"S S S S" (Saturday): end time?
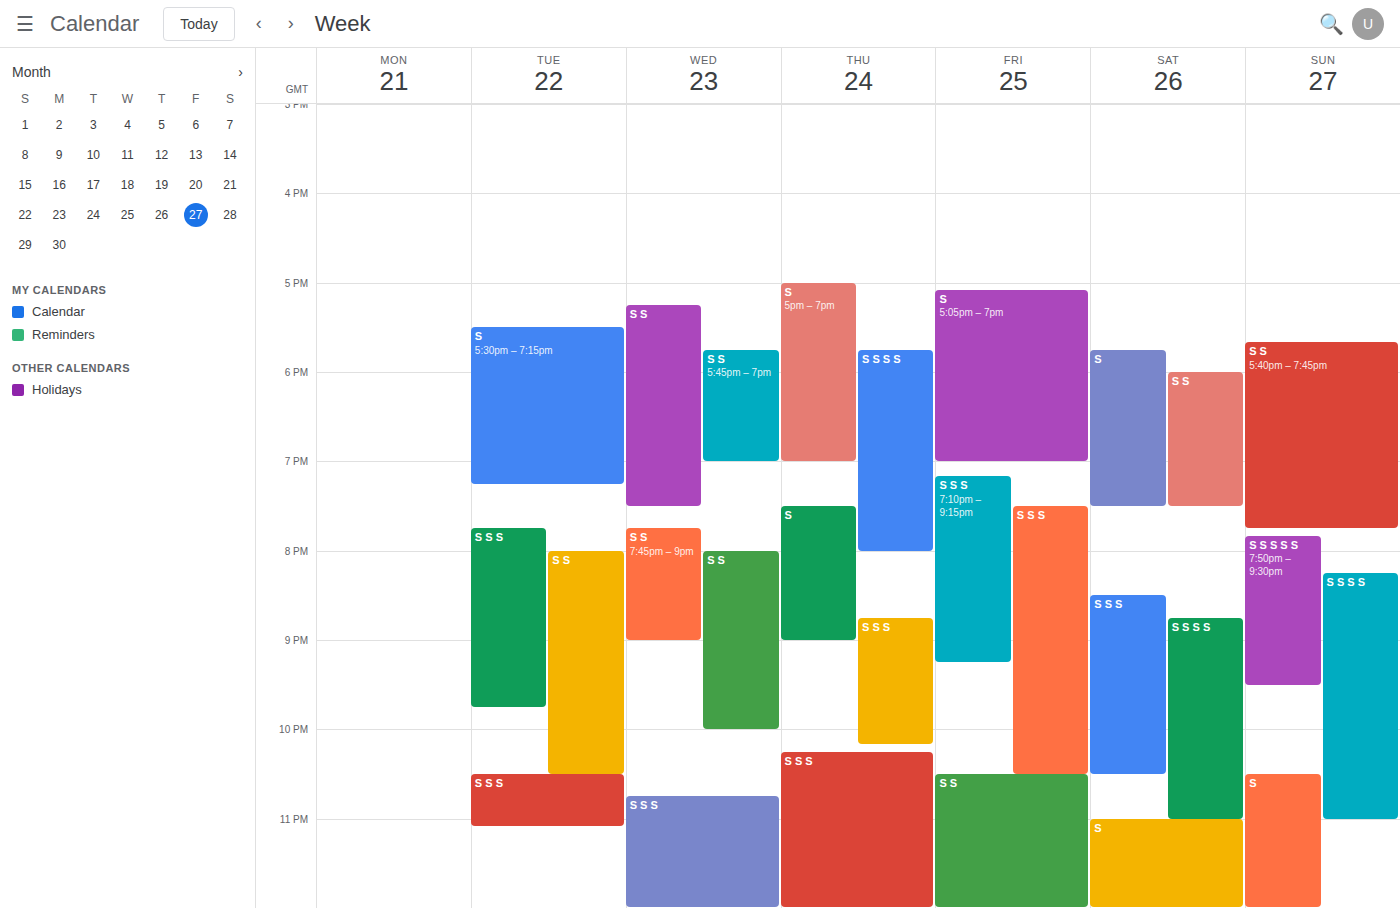
11:00 PM